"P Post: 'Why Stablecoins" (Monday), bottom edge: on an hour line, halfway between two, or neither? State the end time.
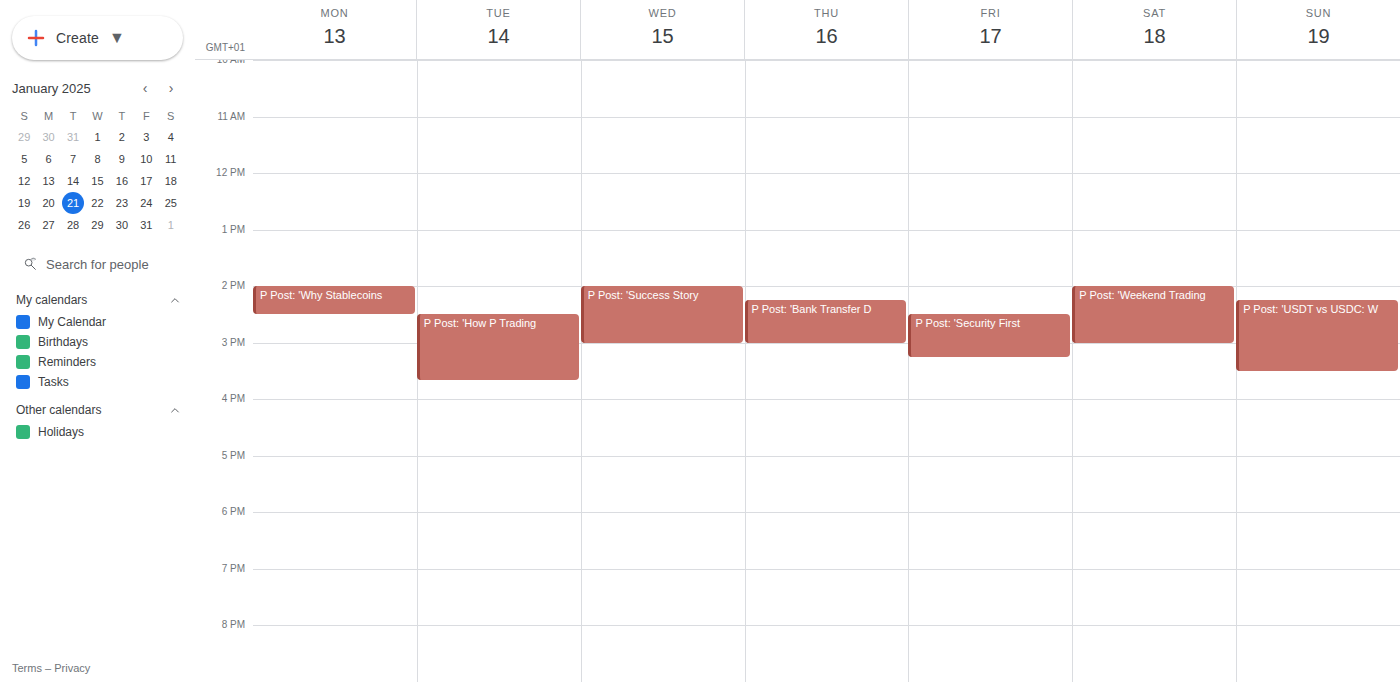
2:30 PM -- halfway between the 2 PM and 3 PM lines.